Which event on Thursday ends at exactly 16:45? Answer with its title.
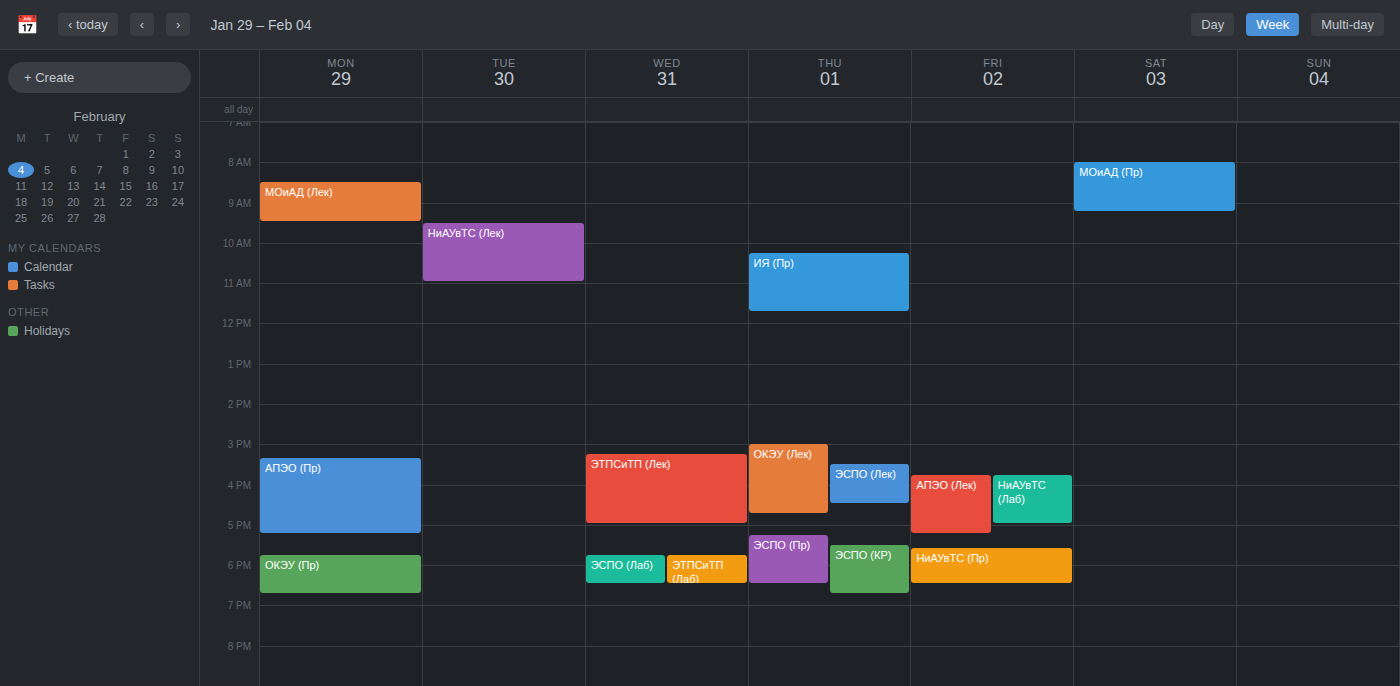
"ОКЭУ (Лек)"